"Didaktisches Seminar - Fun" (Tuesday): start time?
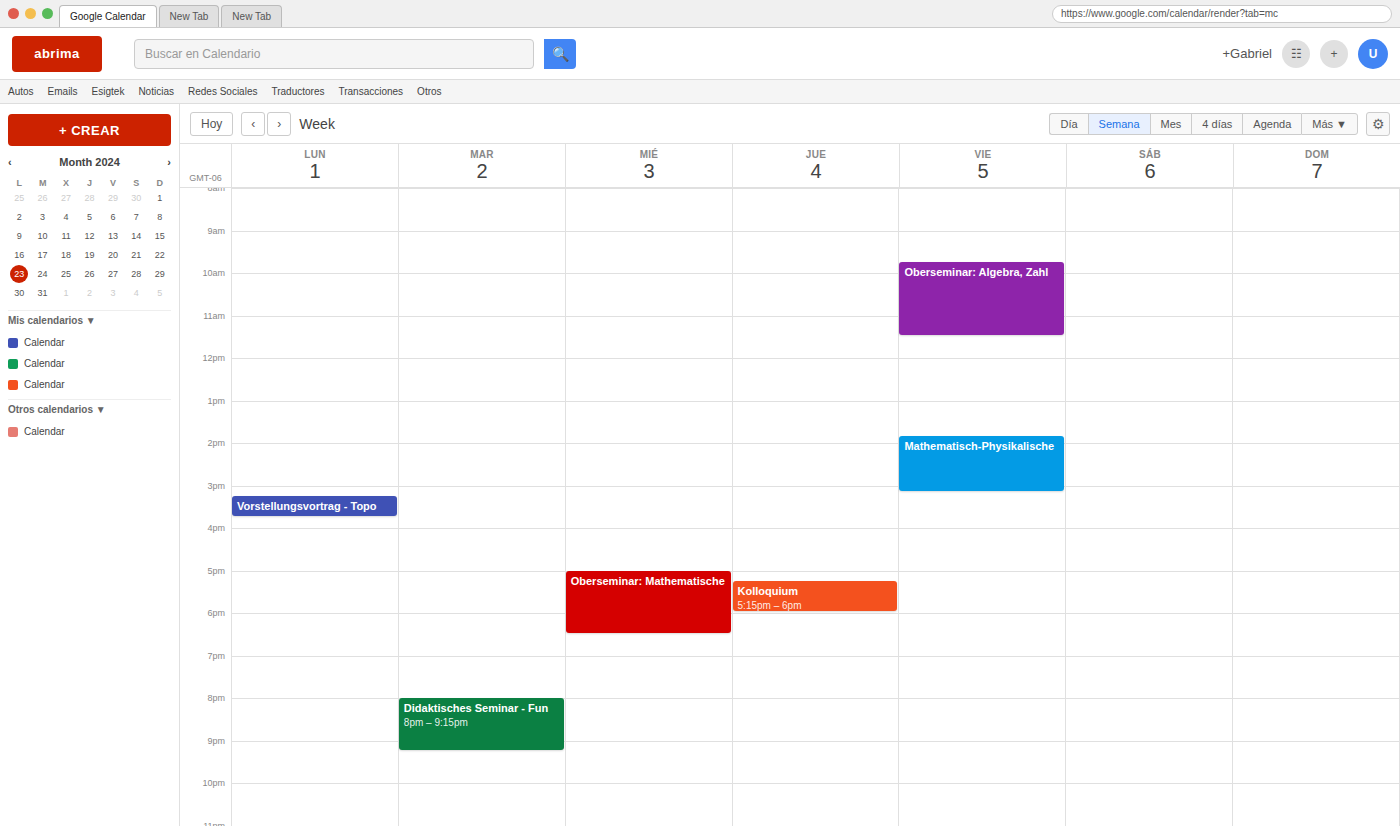
8:00 PM